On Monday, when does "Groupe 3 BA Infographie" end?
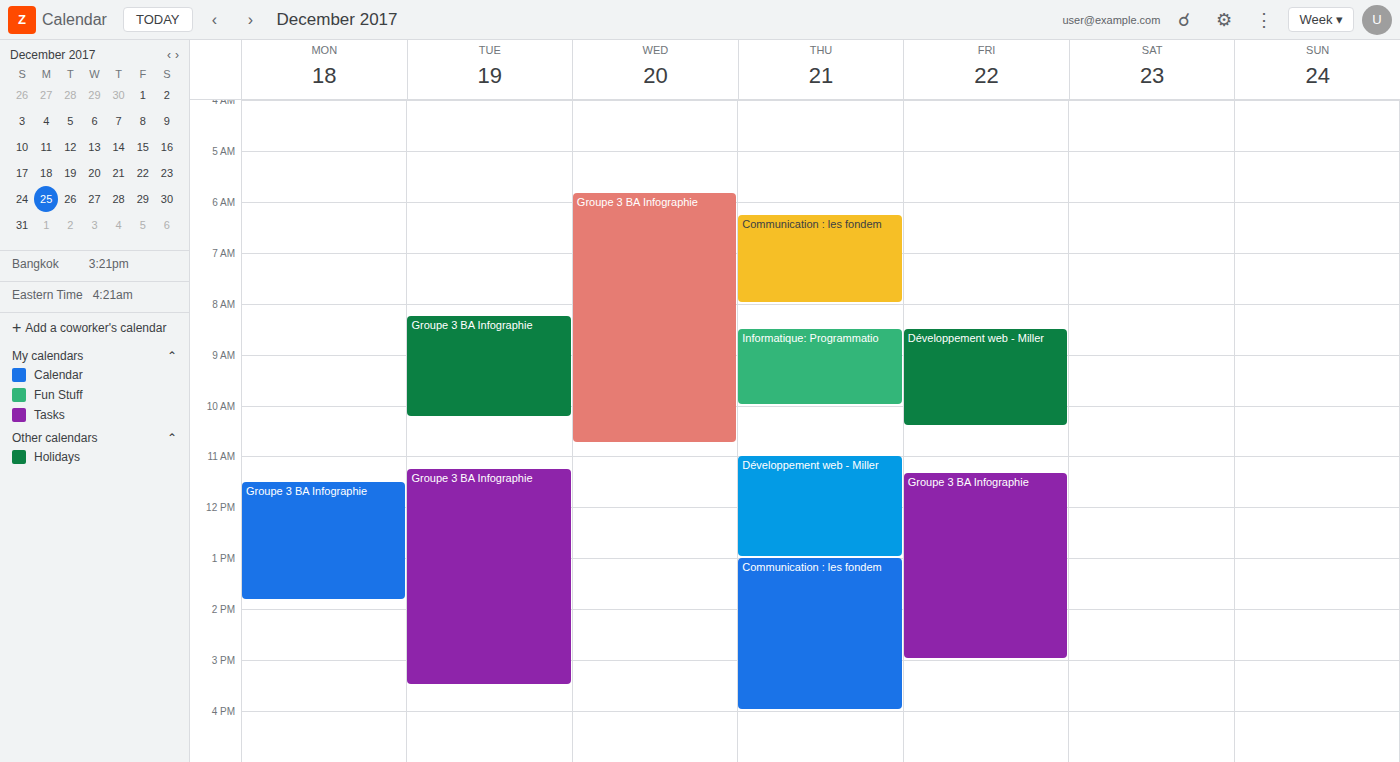
1:50 PM